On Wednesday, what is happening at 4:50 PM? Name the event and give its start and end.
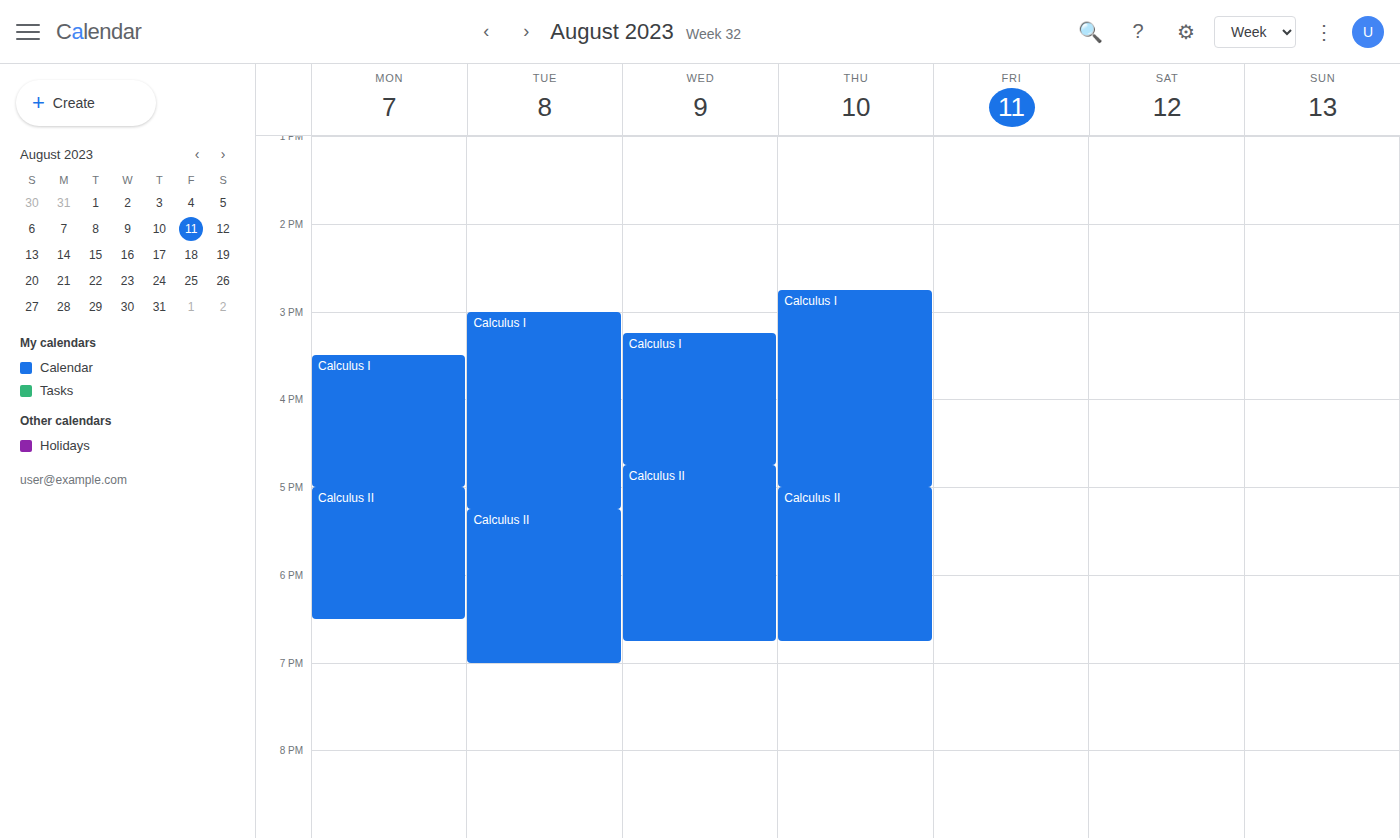
"Calculus II", 4:45 PM to 6:45 PM